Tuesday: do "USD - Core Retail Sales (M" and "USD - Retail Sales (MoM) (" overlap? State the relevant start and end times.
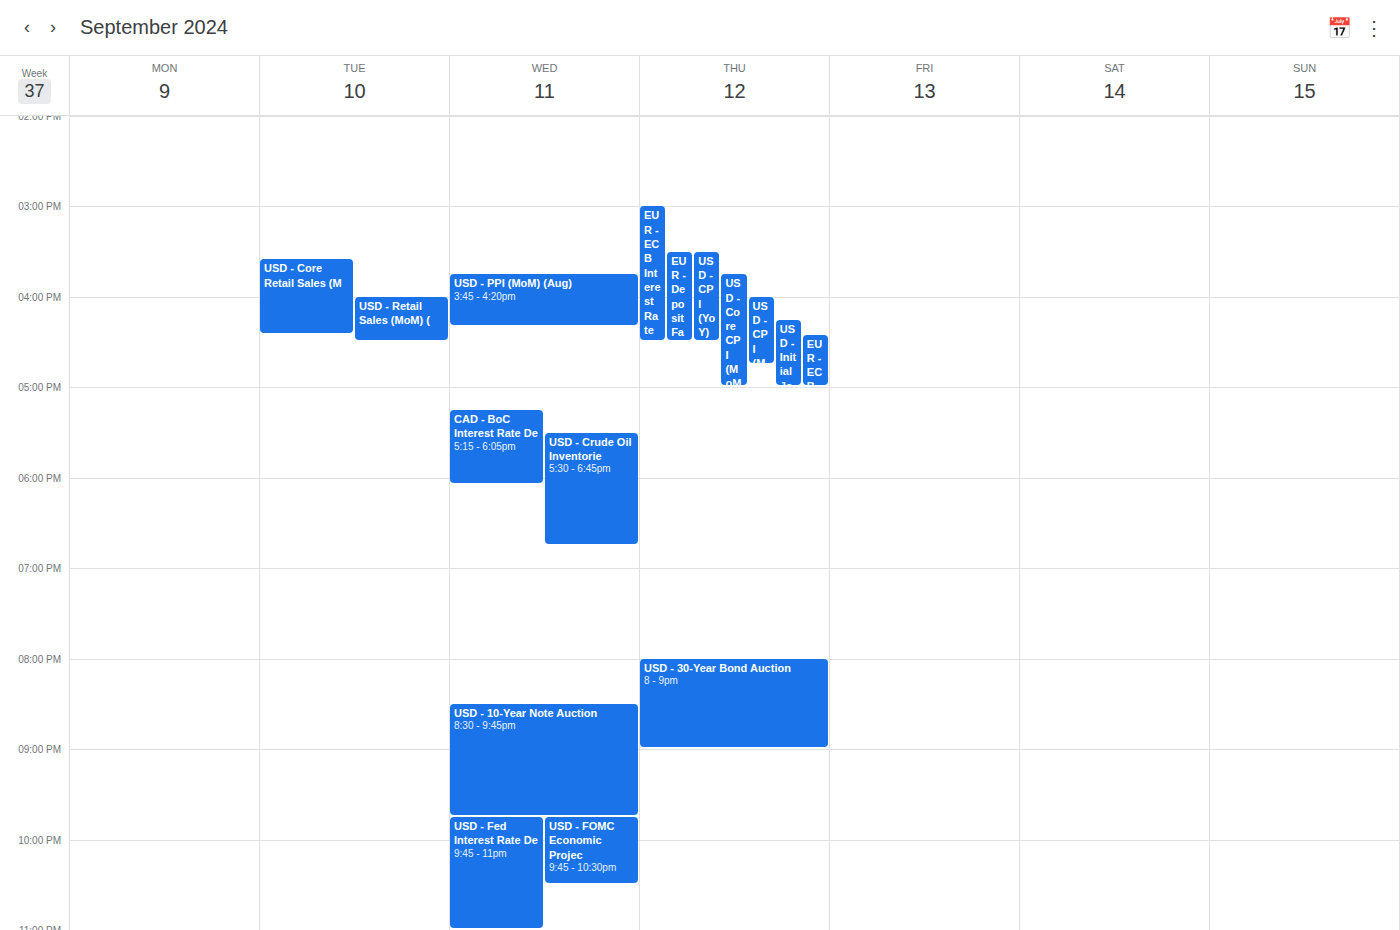
"USD - Retail Sales (MoM) (" starts at 4:00 PM, before "USD - Core Retail Sales (M" ends at 4:25 PM -- they overlap.